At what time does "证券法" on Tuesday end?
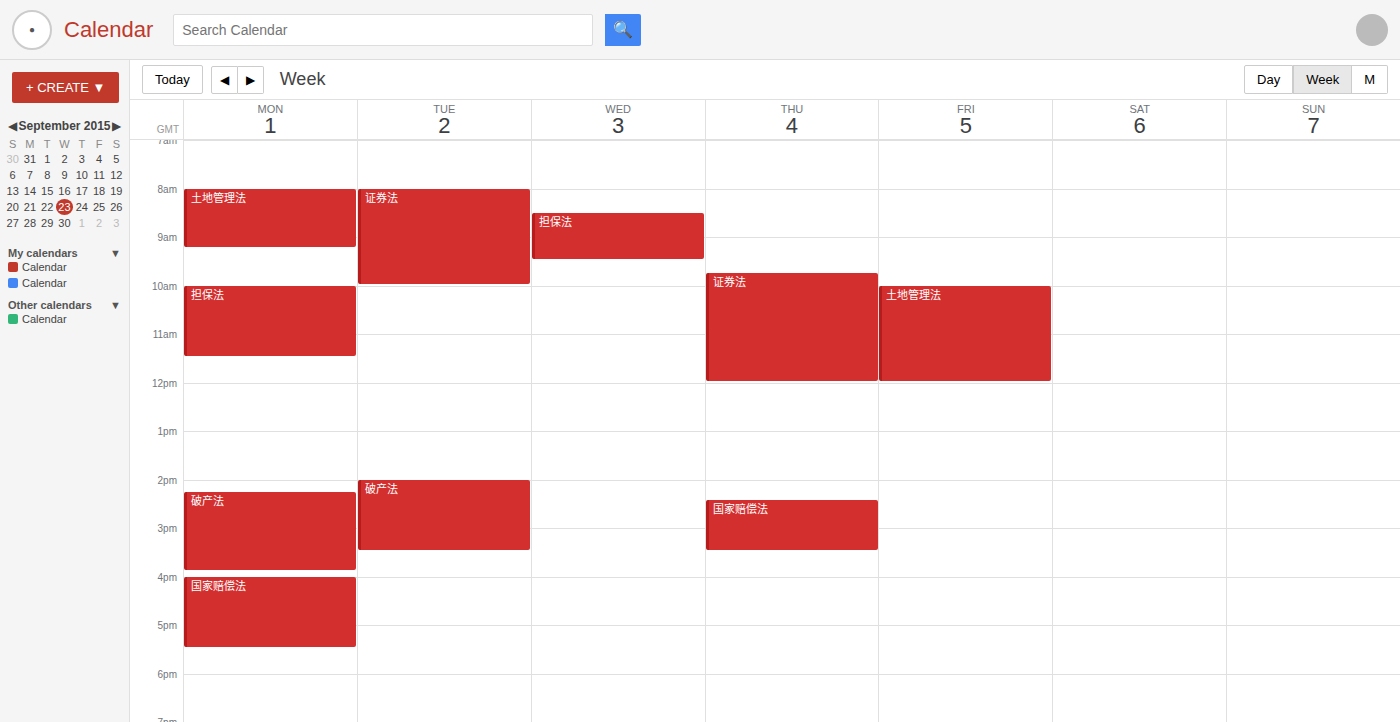
10:00 AM